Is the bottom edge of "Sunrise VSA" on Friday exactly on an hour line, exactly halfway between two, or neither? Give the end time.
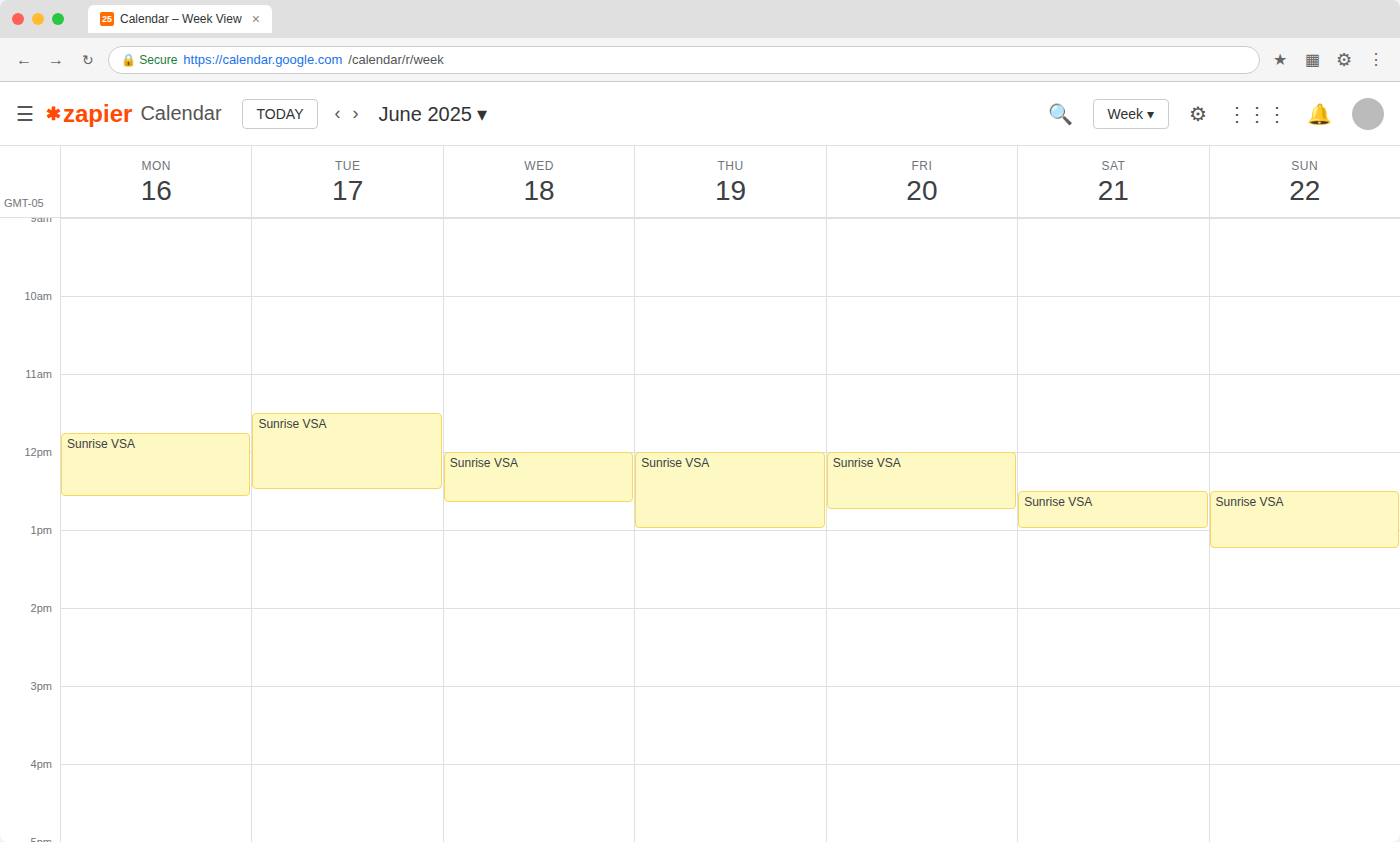
12:45 PM -- neither: three quarters of the way from the 12 PM line to the 1 PM line.